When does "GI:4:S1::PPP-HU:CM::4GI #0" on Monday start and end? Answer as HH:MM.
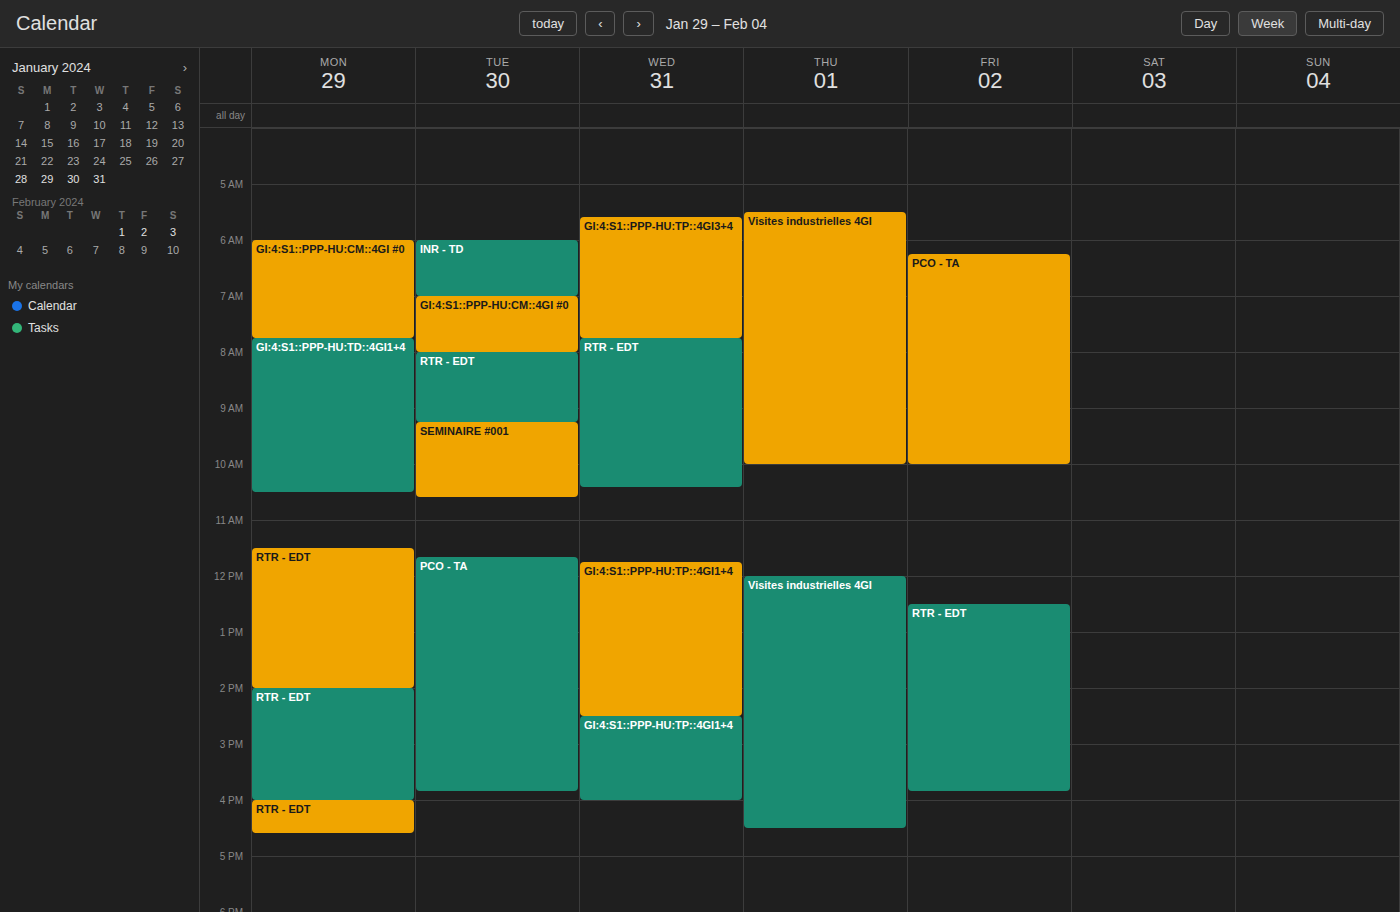
06:00 to 07:45